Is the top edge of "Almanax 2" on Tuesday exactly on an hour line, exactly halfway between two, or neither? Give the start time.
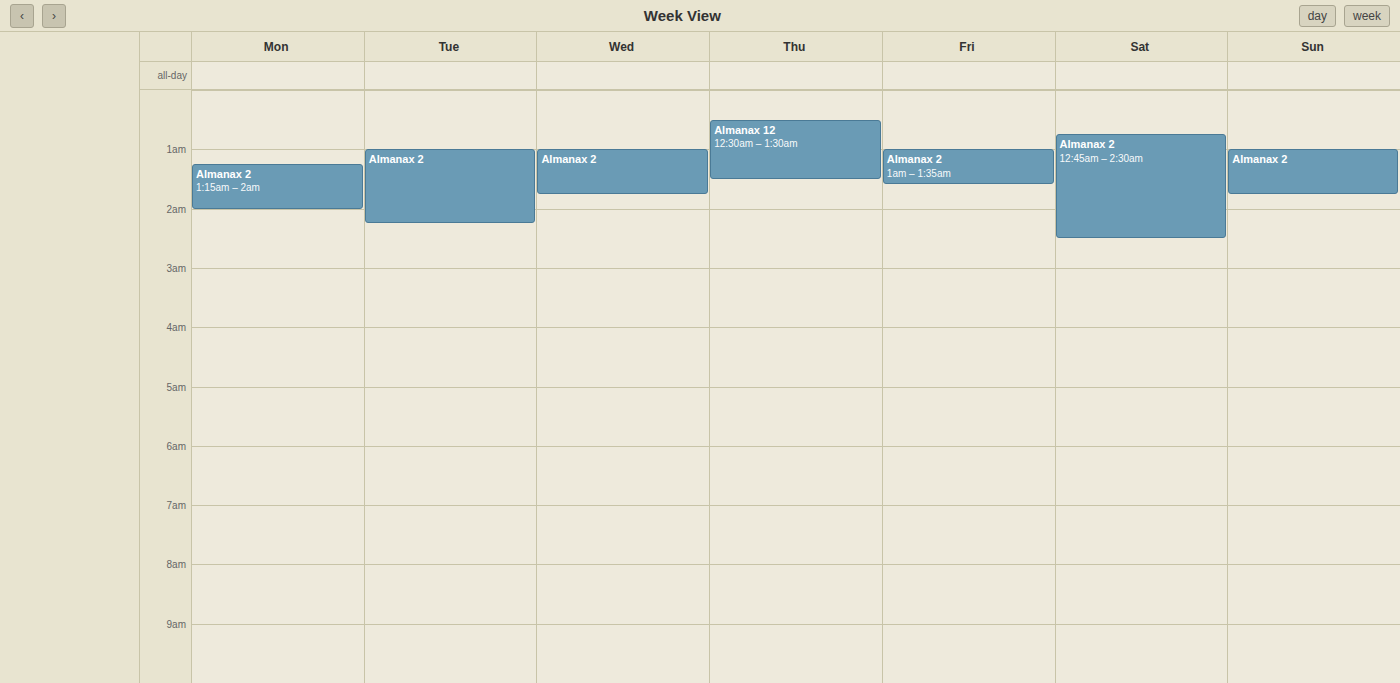
1:00 AM -- exactly on the 1 AM line.